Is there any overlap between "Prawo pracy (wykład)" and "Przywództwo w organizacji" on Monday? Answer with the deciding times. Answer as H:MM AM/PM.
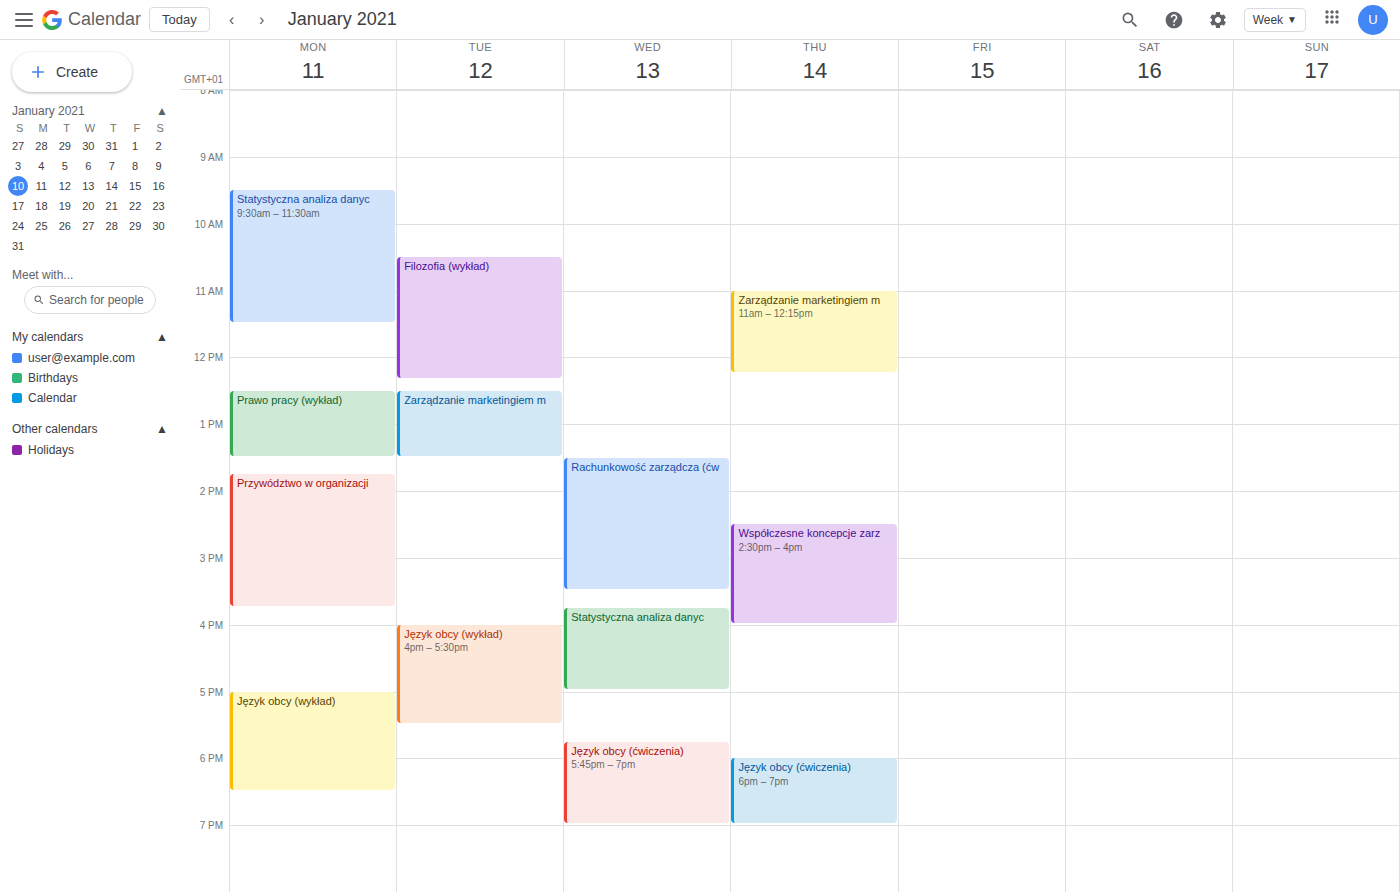
"Prawo pracy (wykład)" ends at 1:30 PM and "Przywództwo w organizacji" starts at 1:45 PM -- no overlap.